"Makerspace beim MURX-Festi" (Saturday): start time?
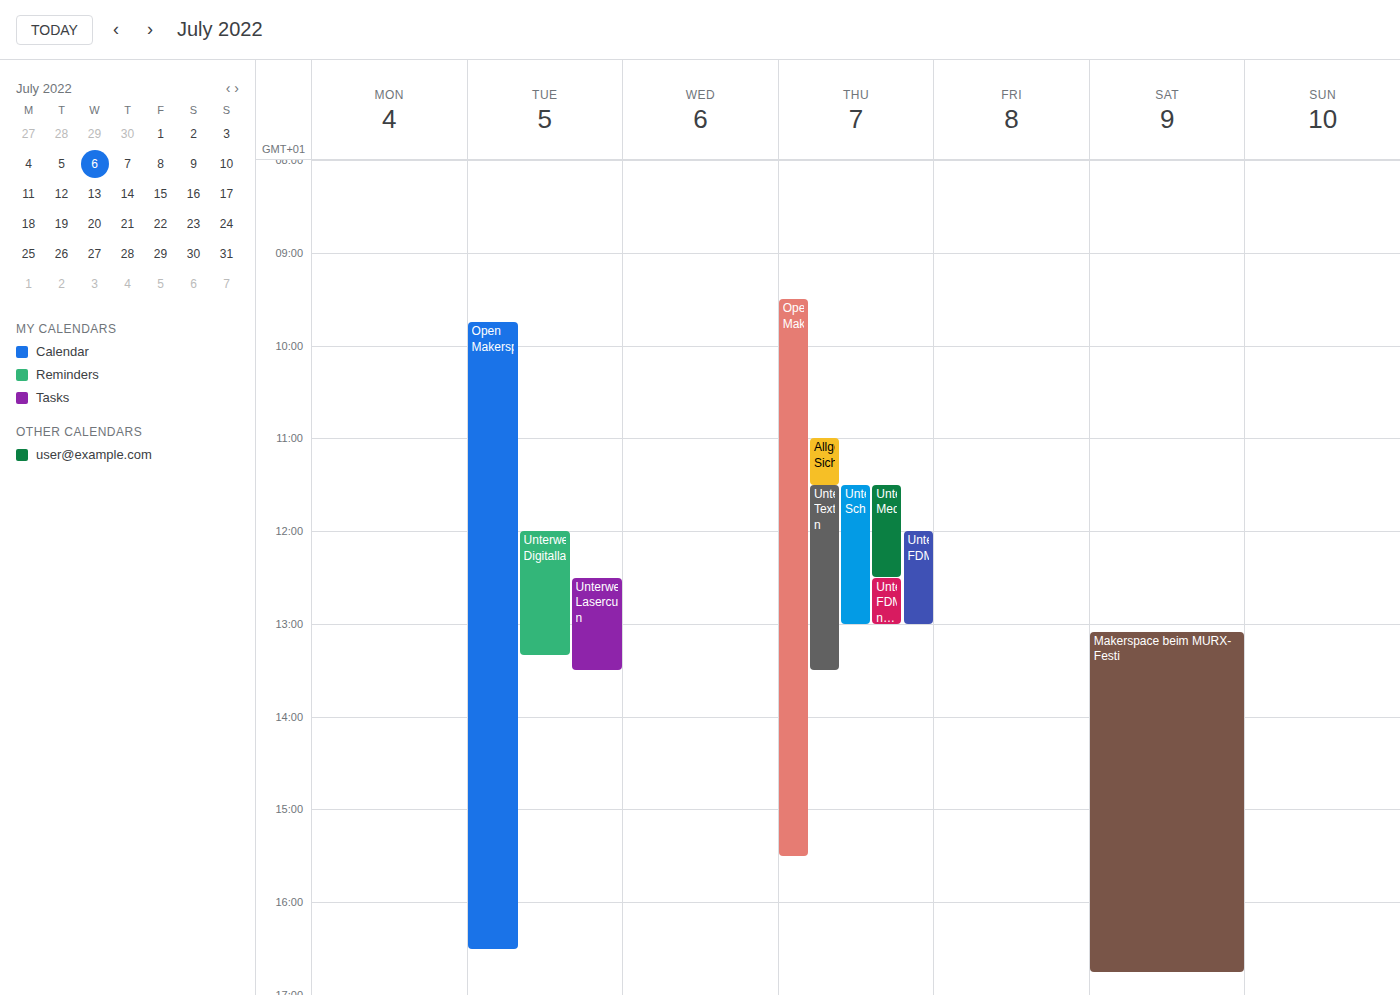
1:05 PM